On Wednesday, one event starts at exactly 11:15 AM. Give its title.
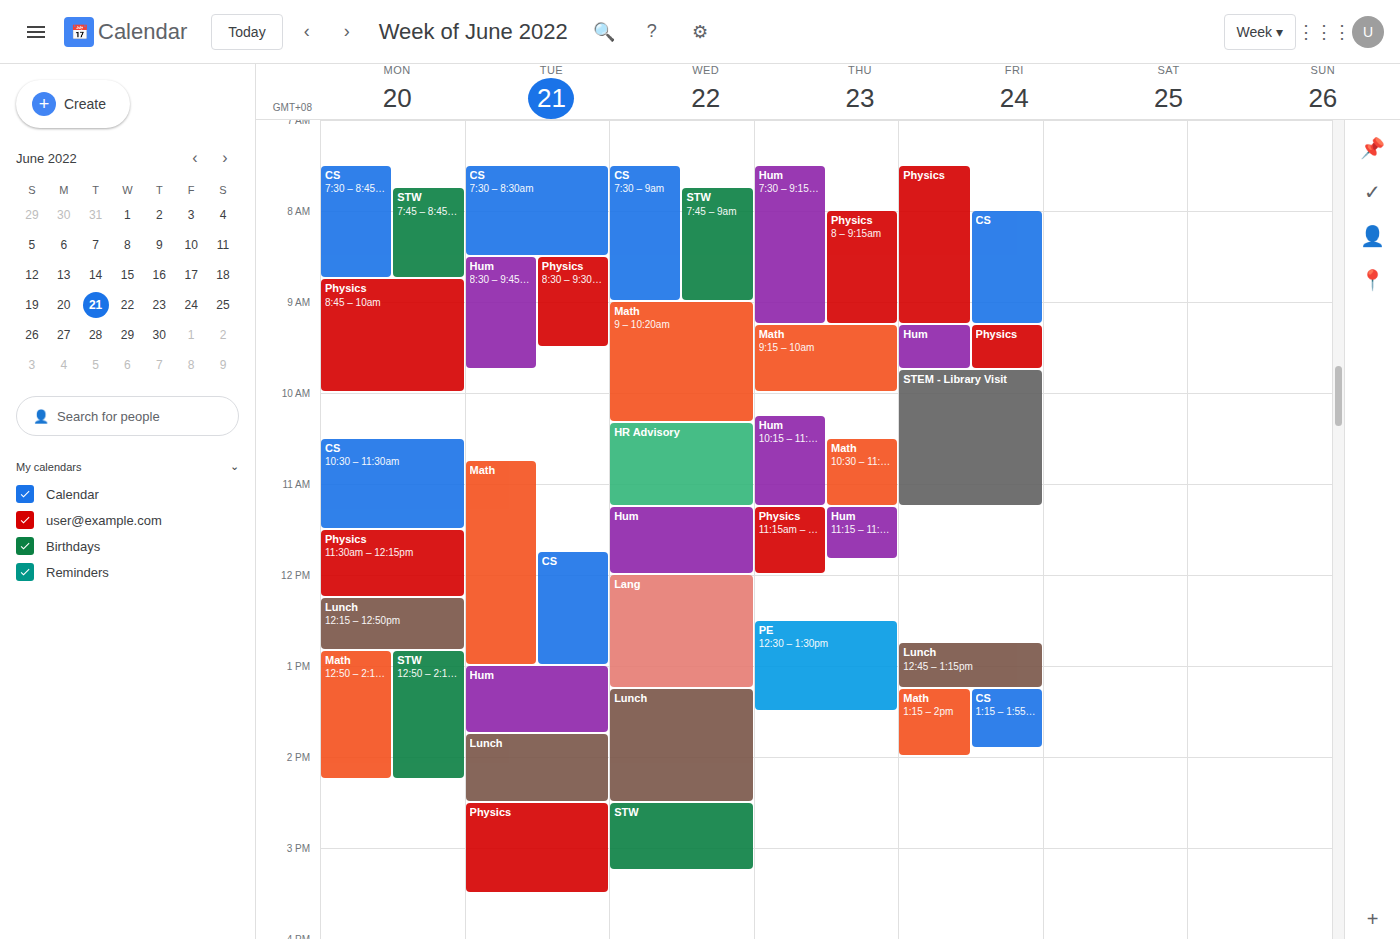
"Hum"